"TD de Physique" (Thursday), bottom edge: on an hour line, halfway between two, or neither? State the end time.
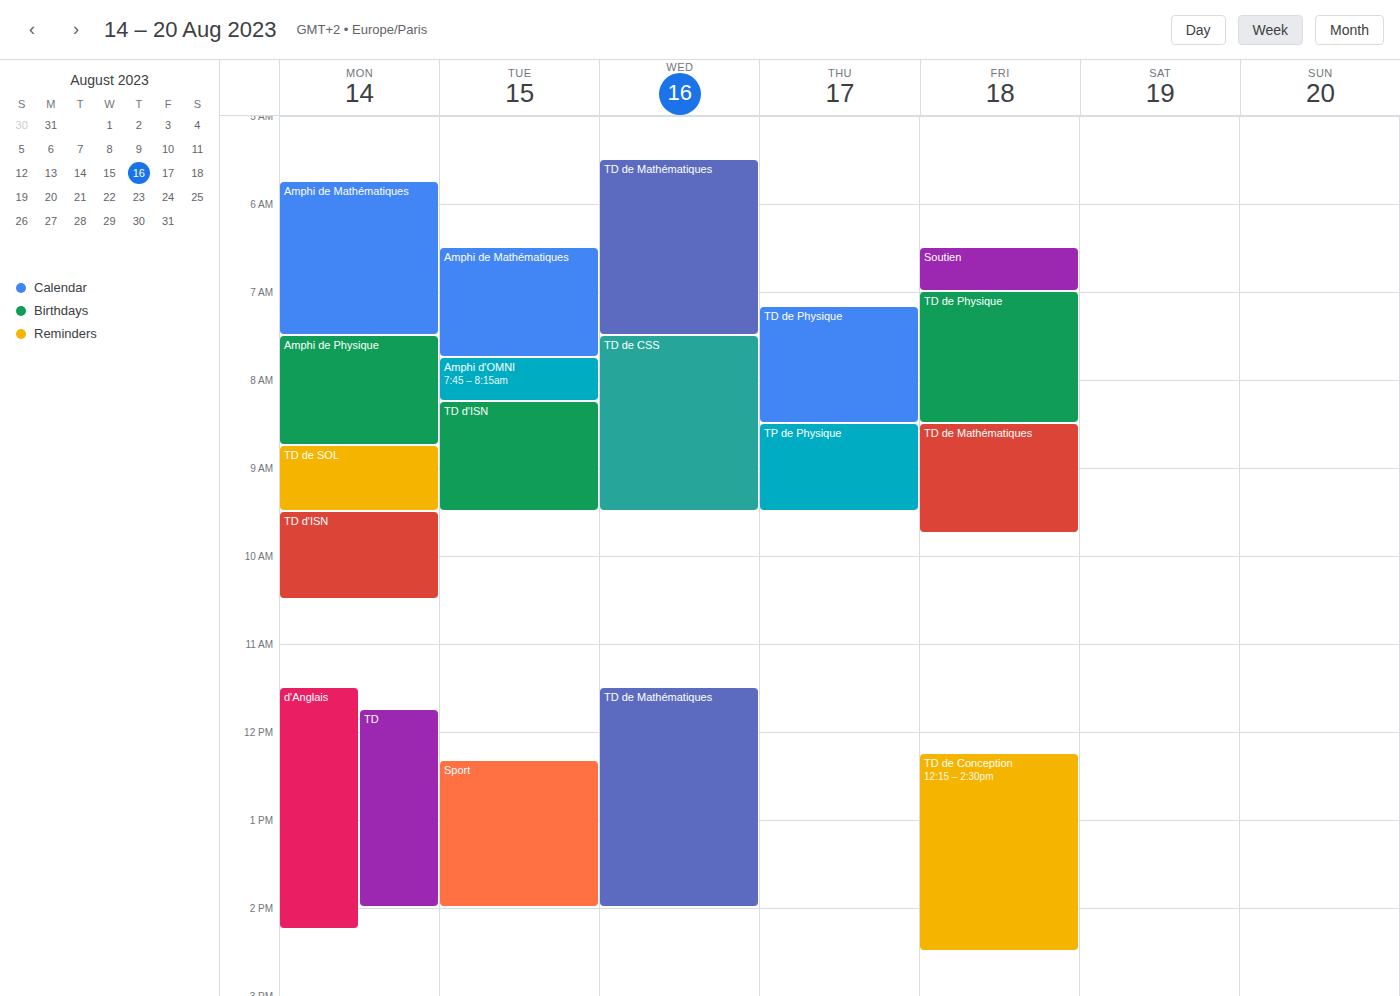
8:30 AM -- halfway between the 8 AM and 9 AM lines.